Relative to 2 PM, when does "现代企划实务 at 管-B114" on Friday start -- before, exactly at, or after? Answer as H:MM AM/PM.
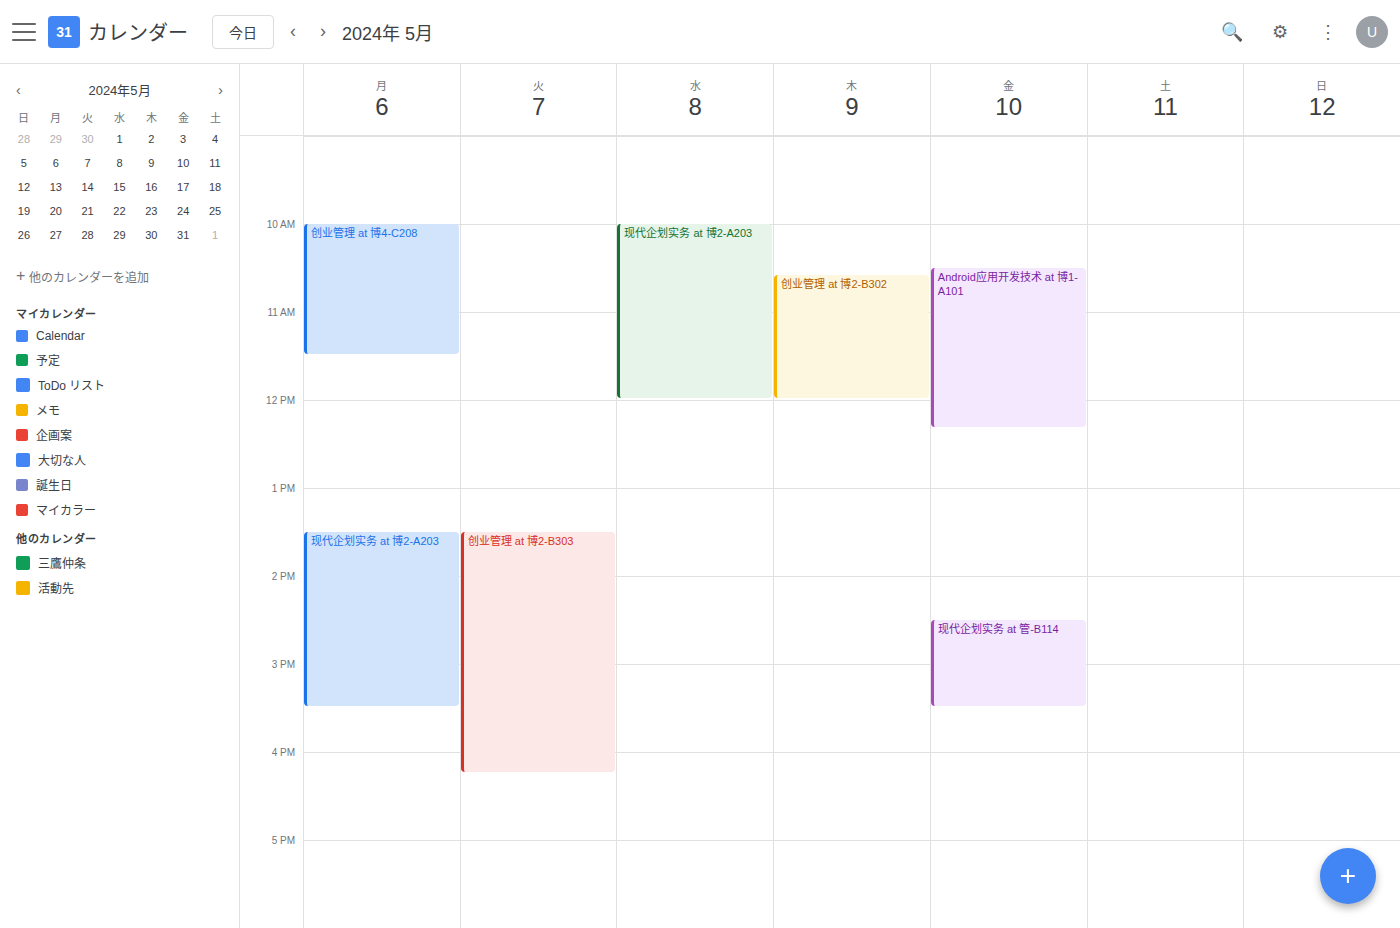
2:30 PM -- after 2 PM, 30 minutes below the 2 PM line.